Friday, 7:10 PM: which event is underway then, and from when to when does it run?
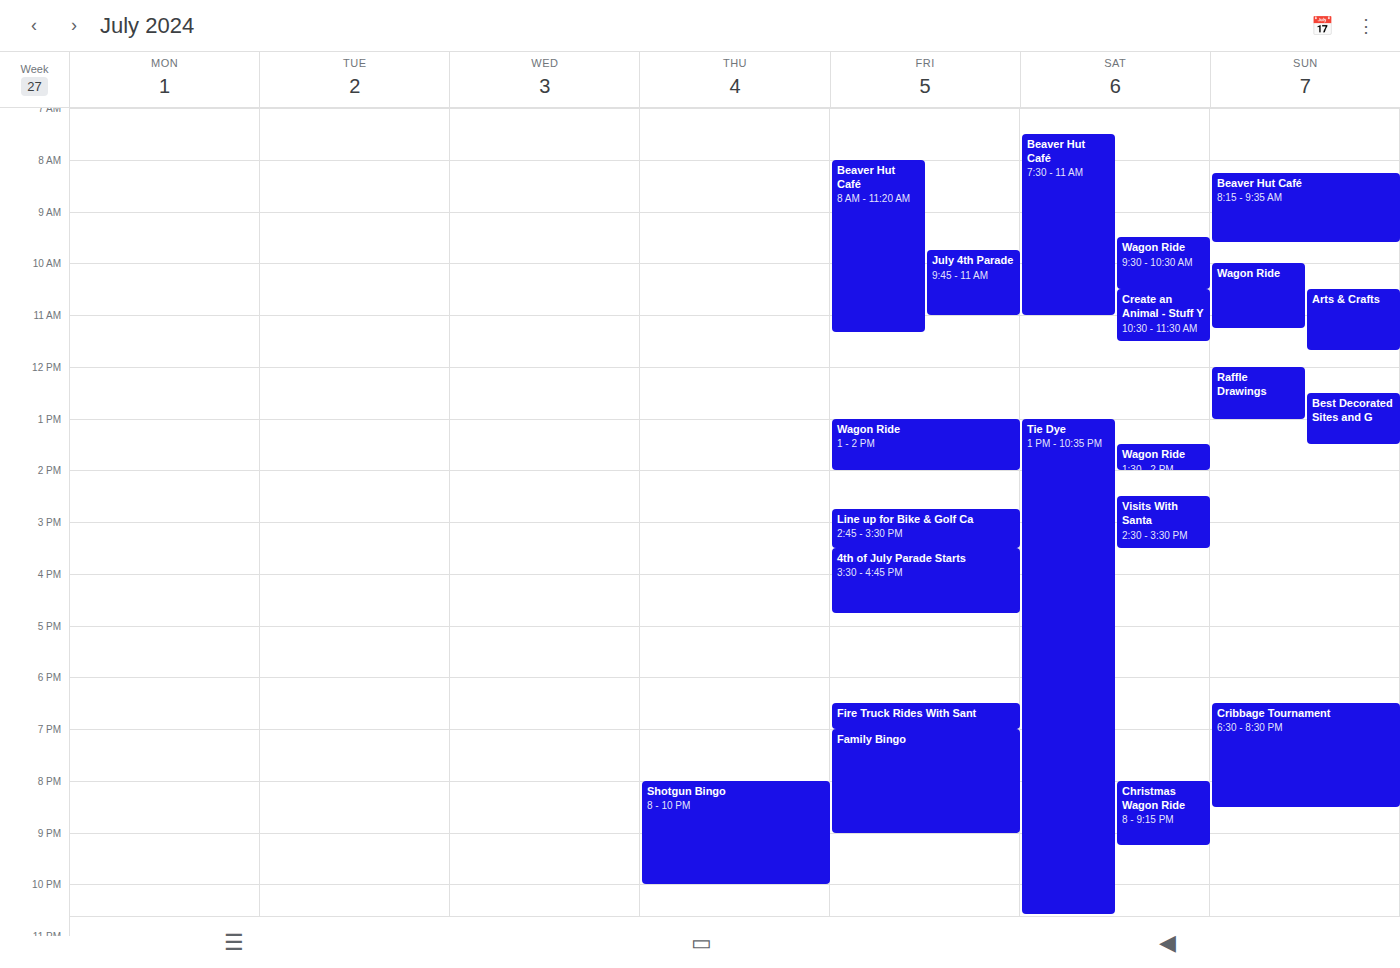
"Family Bingo", 7:00 PM to 9:00 PM